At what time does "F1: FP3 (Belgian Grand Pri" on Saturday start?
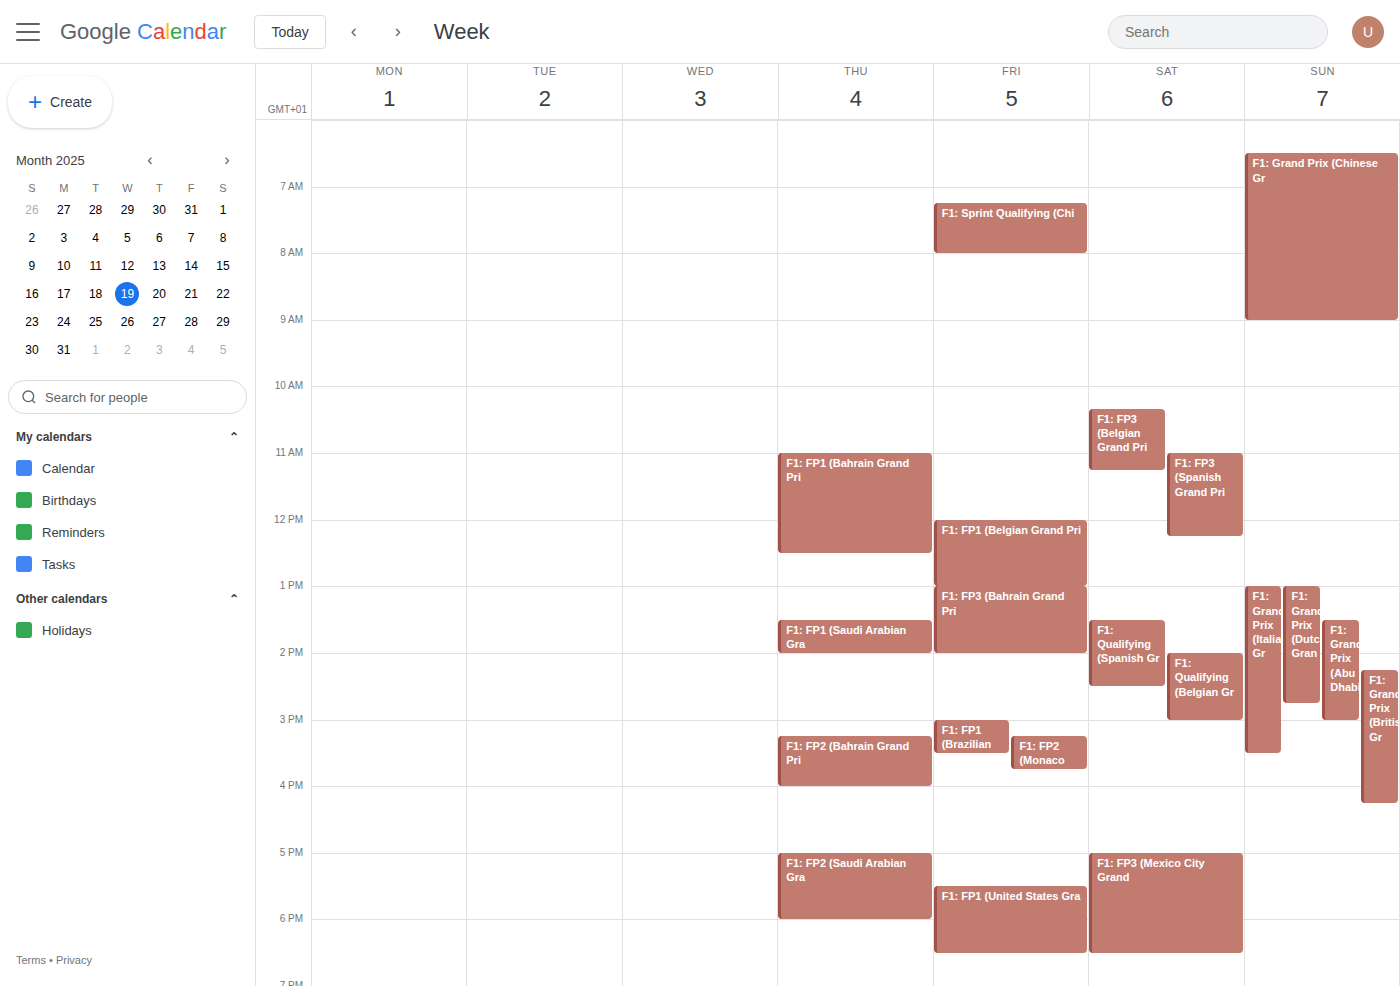
10:20 AM